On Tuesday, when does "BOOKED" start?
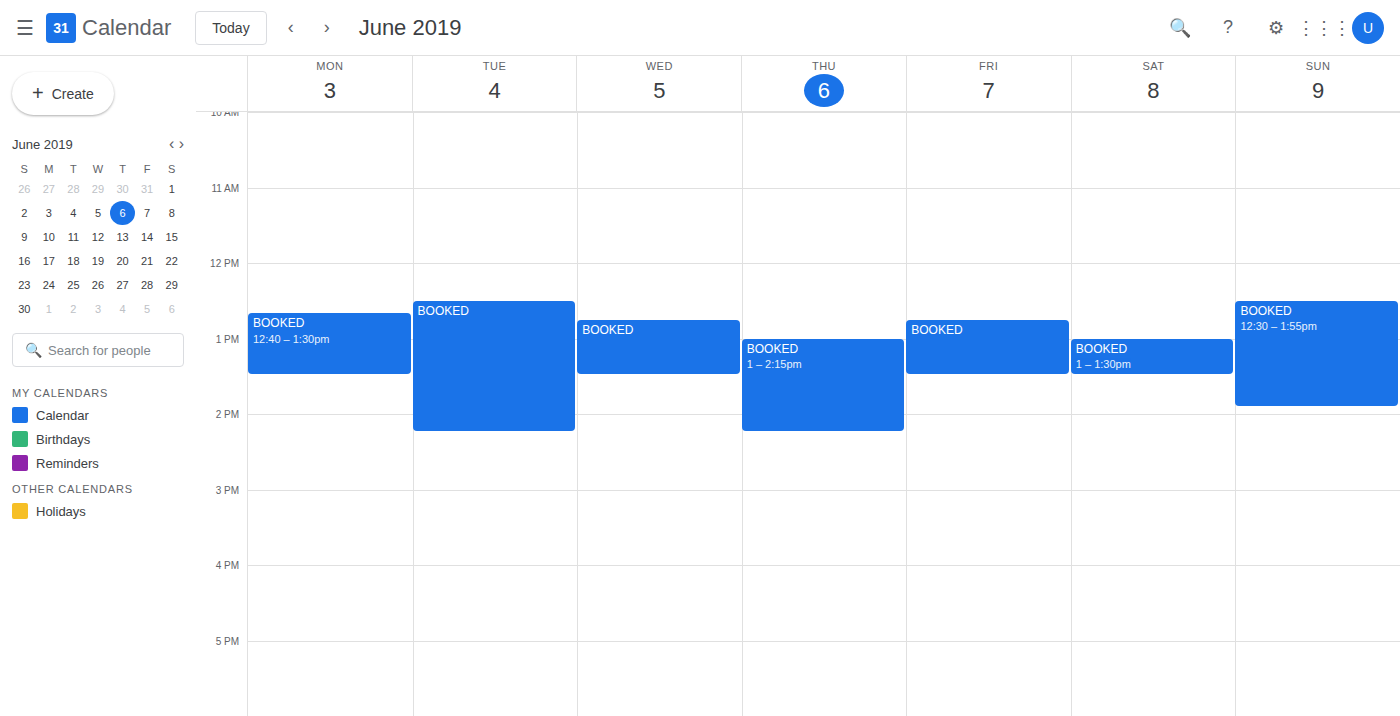
12:30 PM